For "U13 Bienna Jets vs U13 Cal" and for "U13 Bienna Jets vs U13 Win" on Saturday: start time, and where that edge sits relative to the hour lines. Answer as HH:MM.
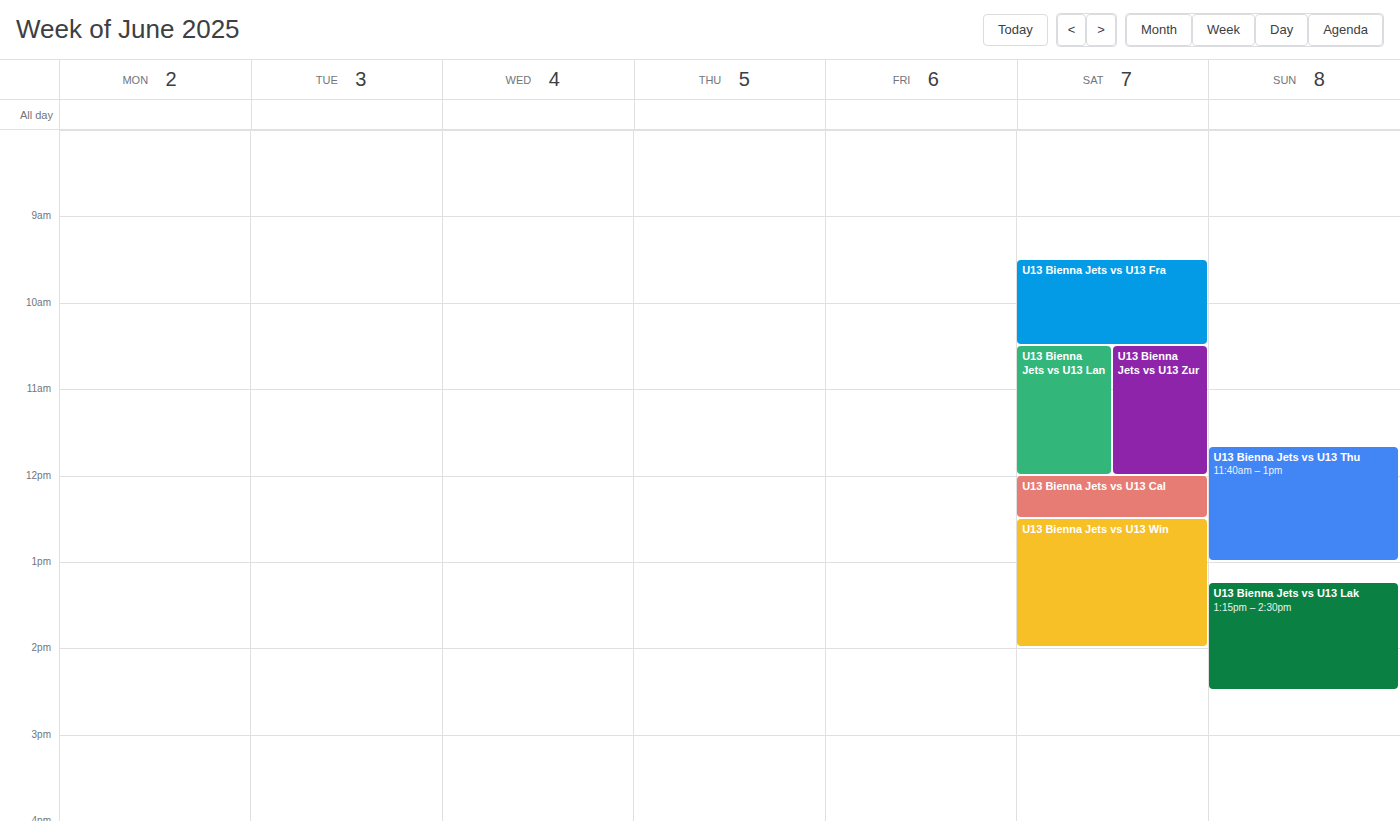
"U13 Bienna Jets vs U13 Cal": 12:00, exactly on the 12:00 line. "U13 Bienna Jets vs U13 Win": 12:30, halfway between the 12:00 and 13:00 lines.